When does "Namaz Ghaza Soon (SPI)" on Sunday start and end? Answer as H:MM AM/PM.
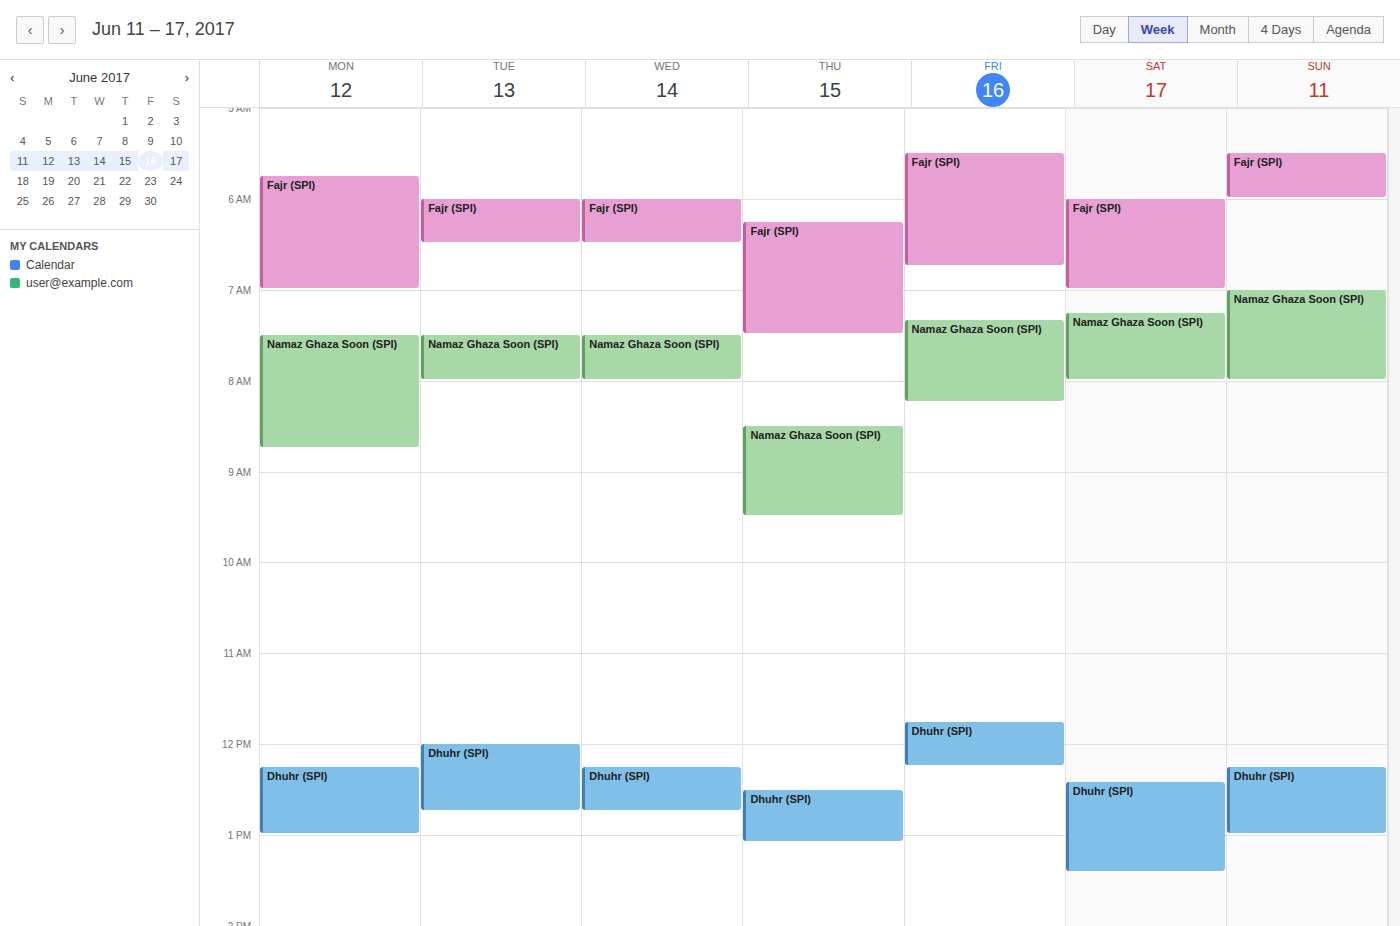
7:00 AM to 8:00 AM